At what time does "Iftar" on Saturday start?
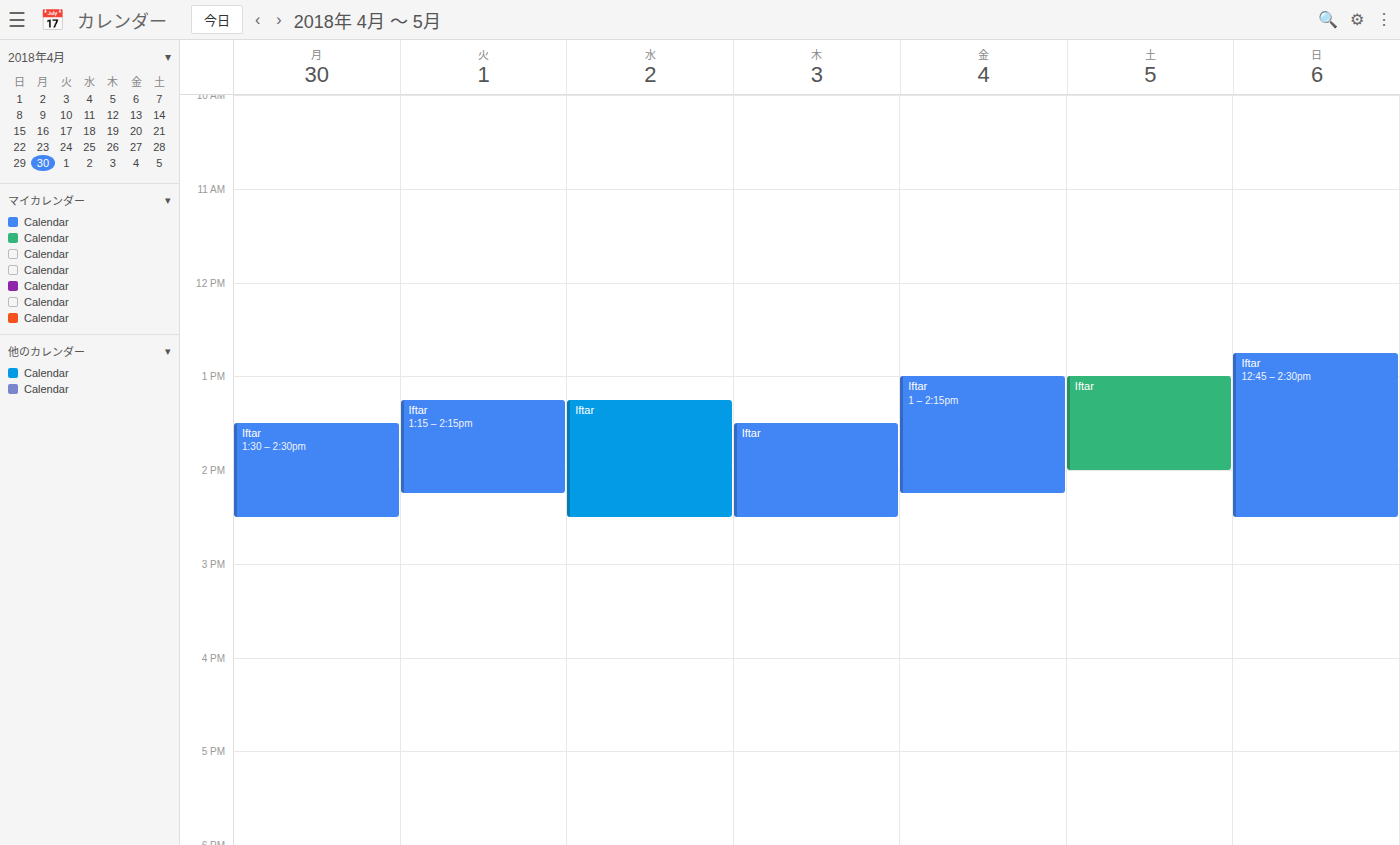
1:00 PM